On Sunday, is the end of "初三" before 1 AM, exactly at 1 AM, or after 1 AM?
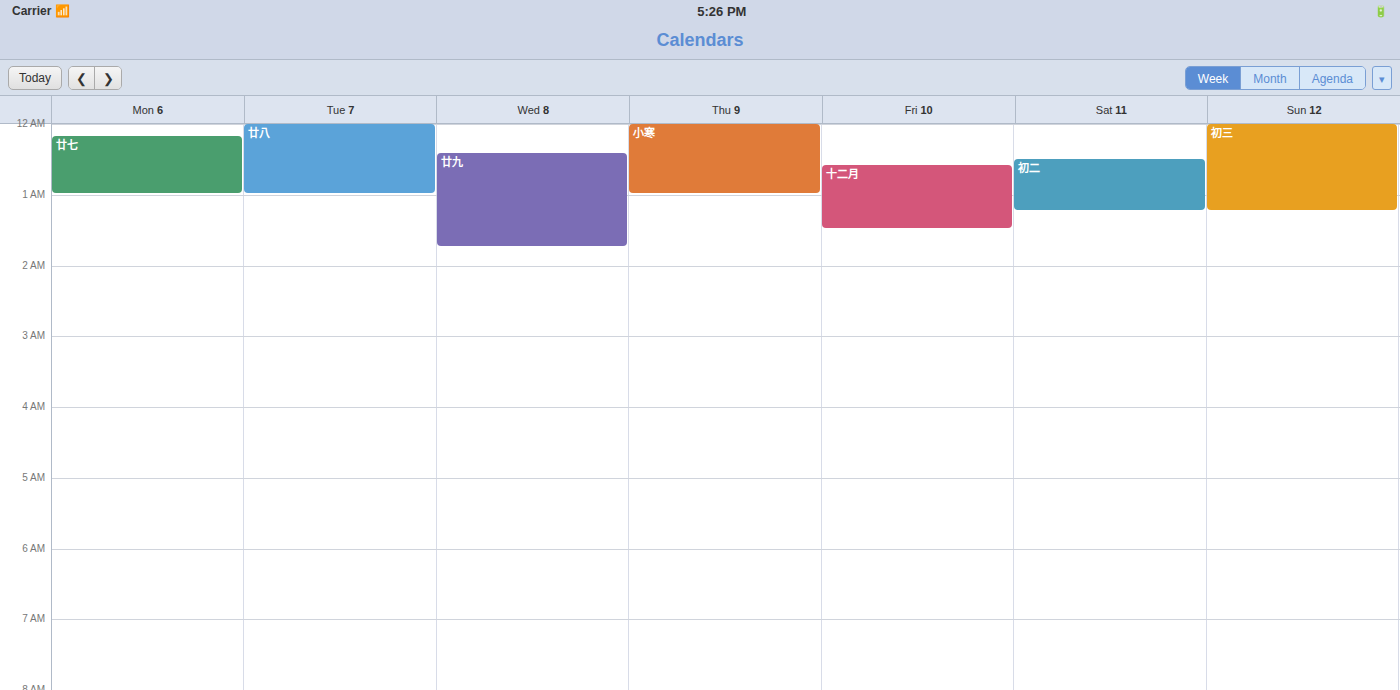
1:15 AM -- after 1 AM, 15 minutes below the 1 AM line.